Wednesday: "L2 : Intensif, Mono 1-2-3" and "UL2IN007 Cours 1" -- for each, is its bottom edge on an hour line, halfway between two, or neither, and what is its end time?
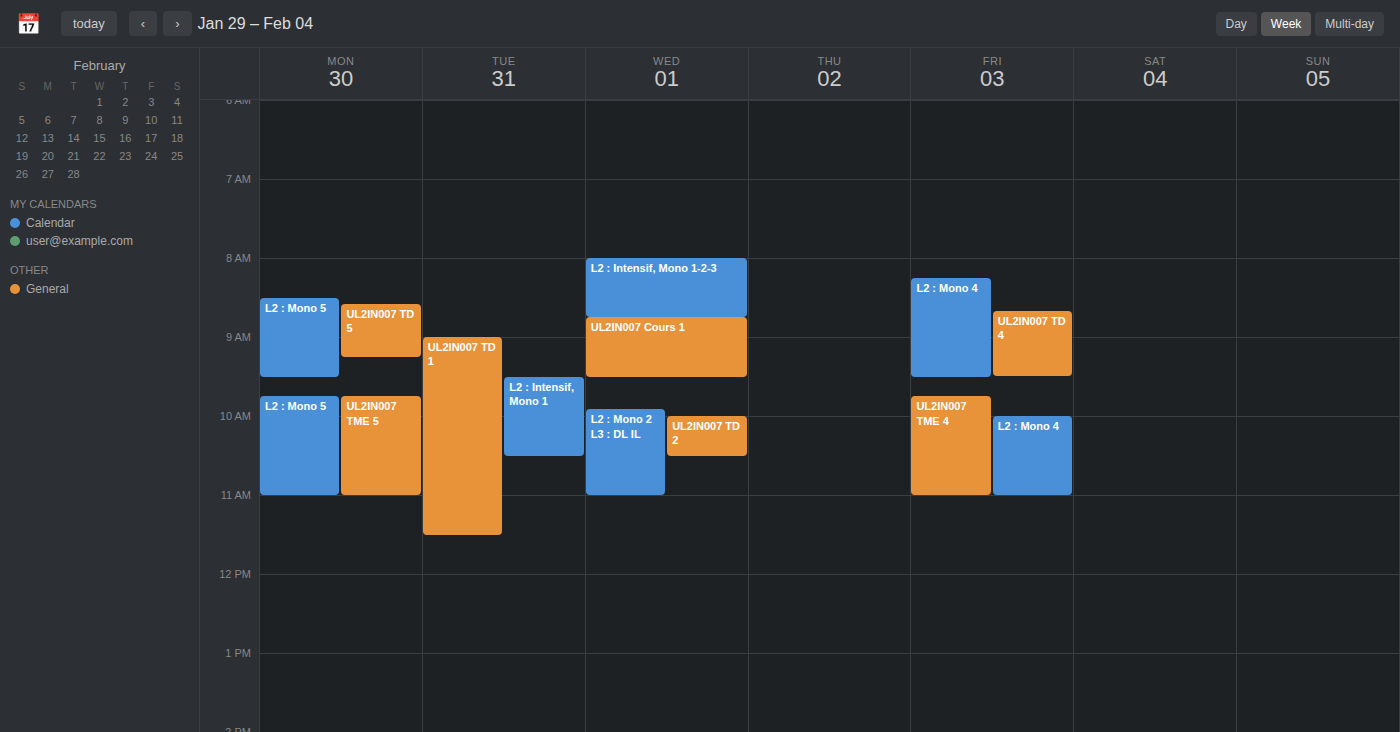
"L2 : Intensif, Mono 1-2-3": 8:45 AM, neither: three quarters of the way from the 8 AM line to the 9 AM line. "UL2IN007 Cours 1": 9:30 AM, halfway between the 9 AM and 10 AM lines.